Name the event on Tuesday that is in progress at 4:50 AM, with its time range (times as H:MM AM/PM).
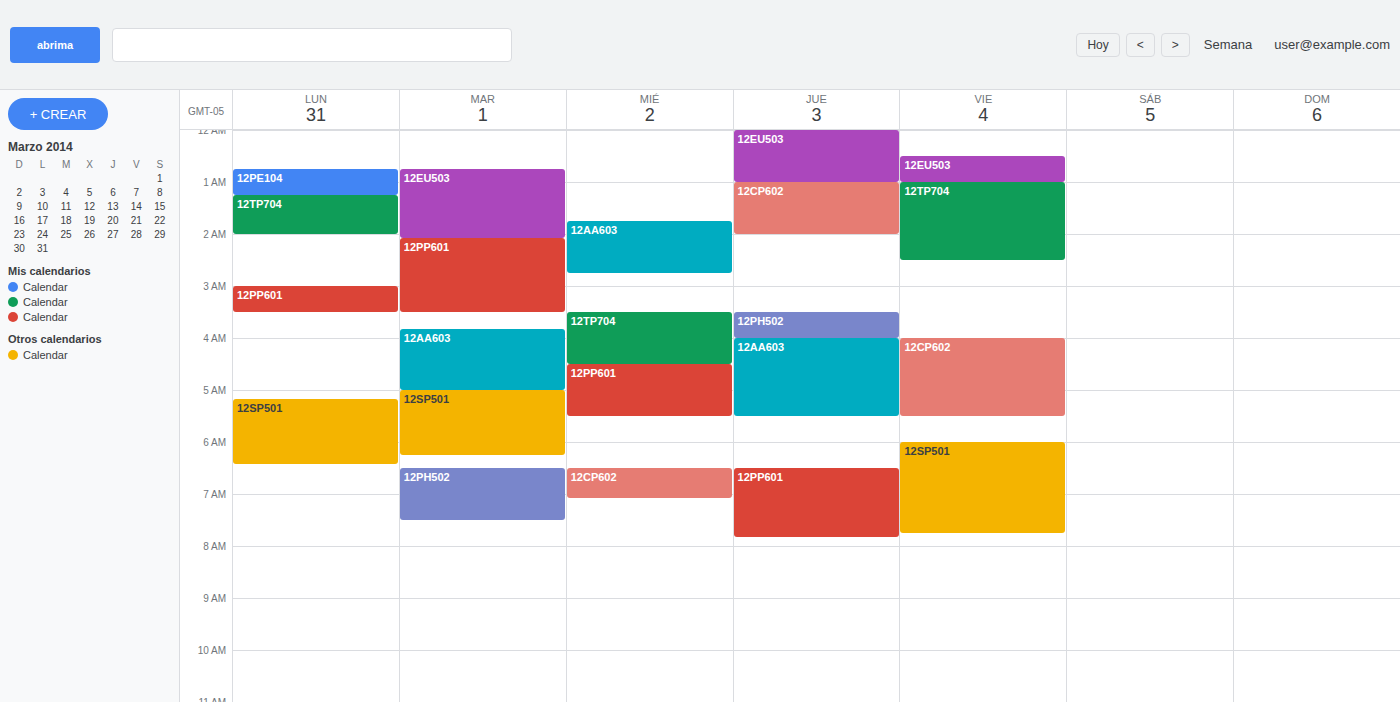
"12AA603", 3:50 AM to 5:00 AM